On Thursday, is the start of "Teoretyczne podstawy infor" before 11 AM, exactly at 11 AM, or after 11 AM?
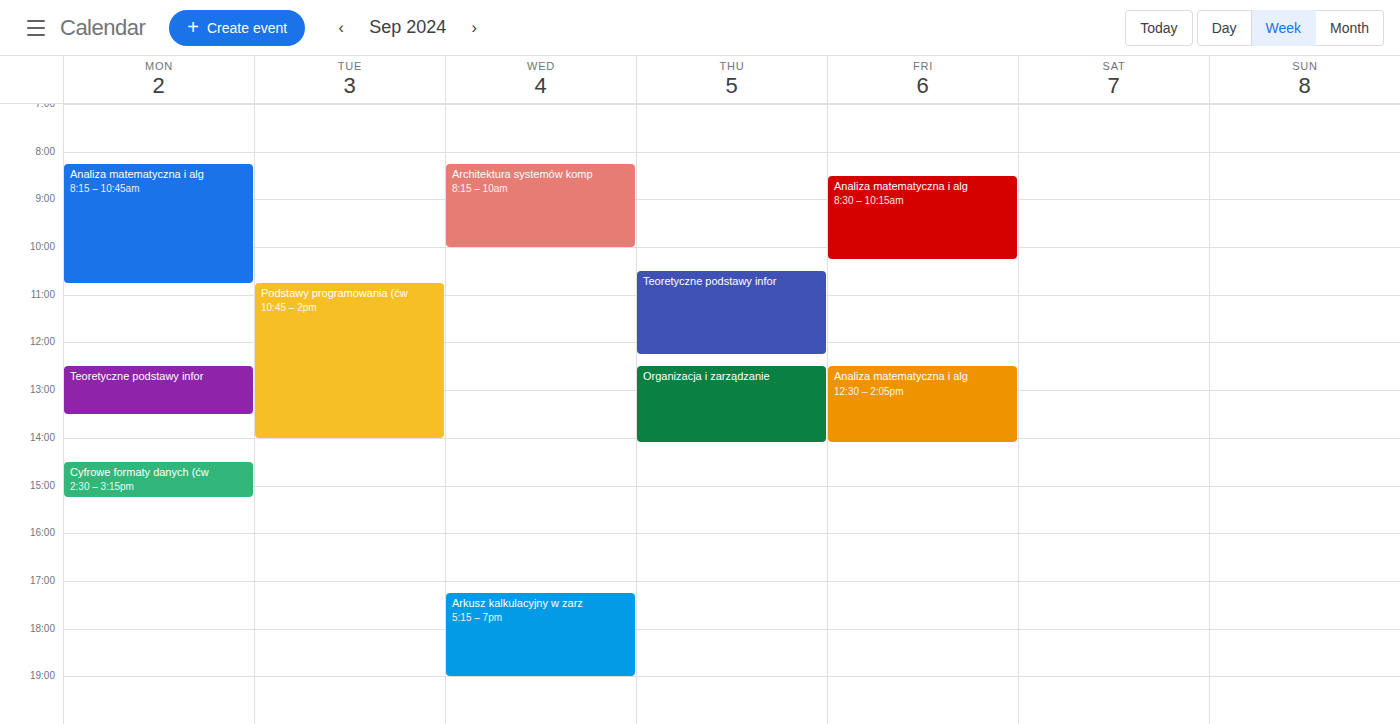
10:30 AM -- before 11 AM, 30 minutes above the 11 AM line.